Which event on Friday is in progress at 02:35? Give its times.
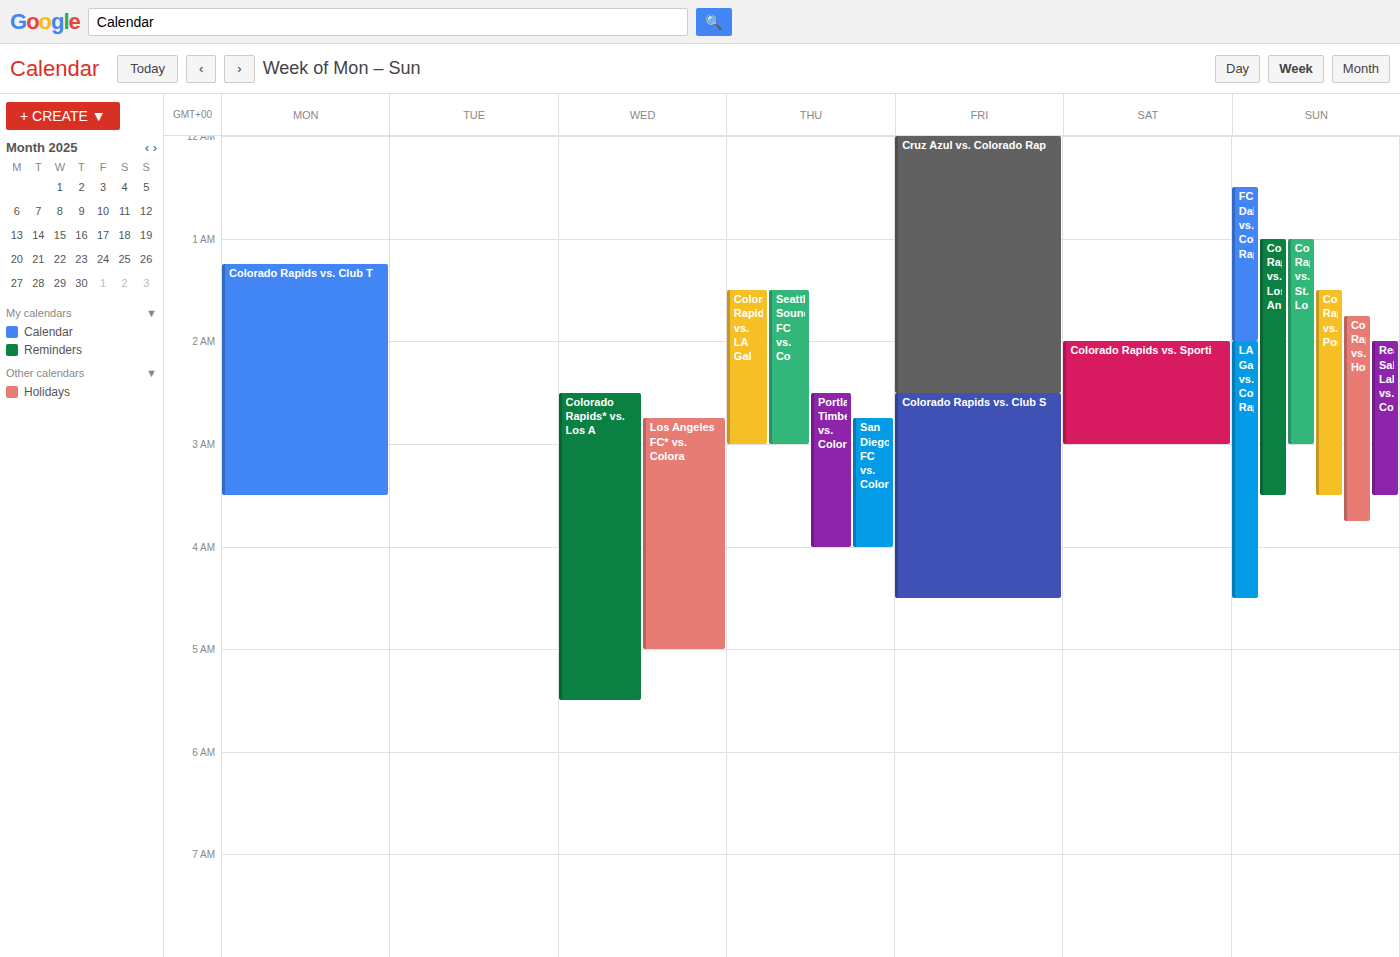
"Colorado Rapids vs. Club S", 02:30 to 04:30